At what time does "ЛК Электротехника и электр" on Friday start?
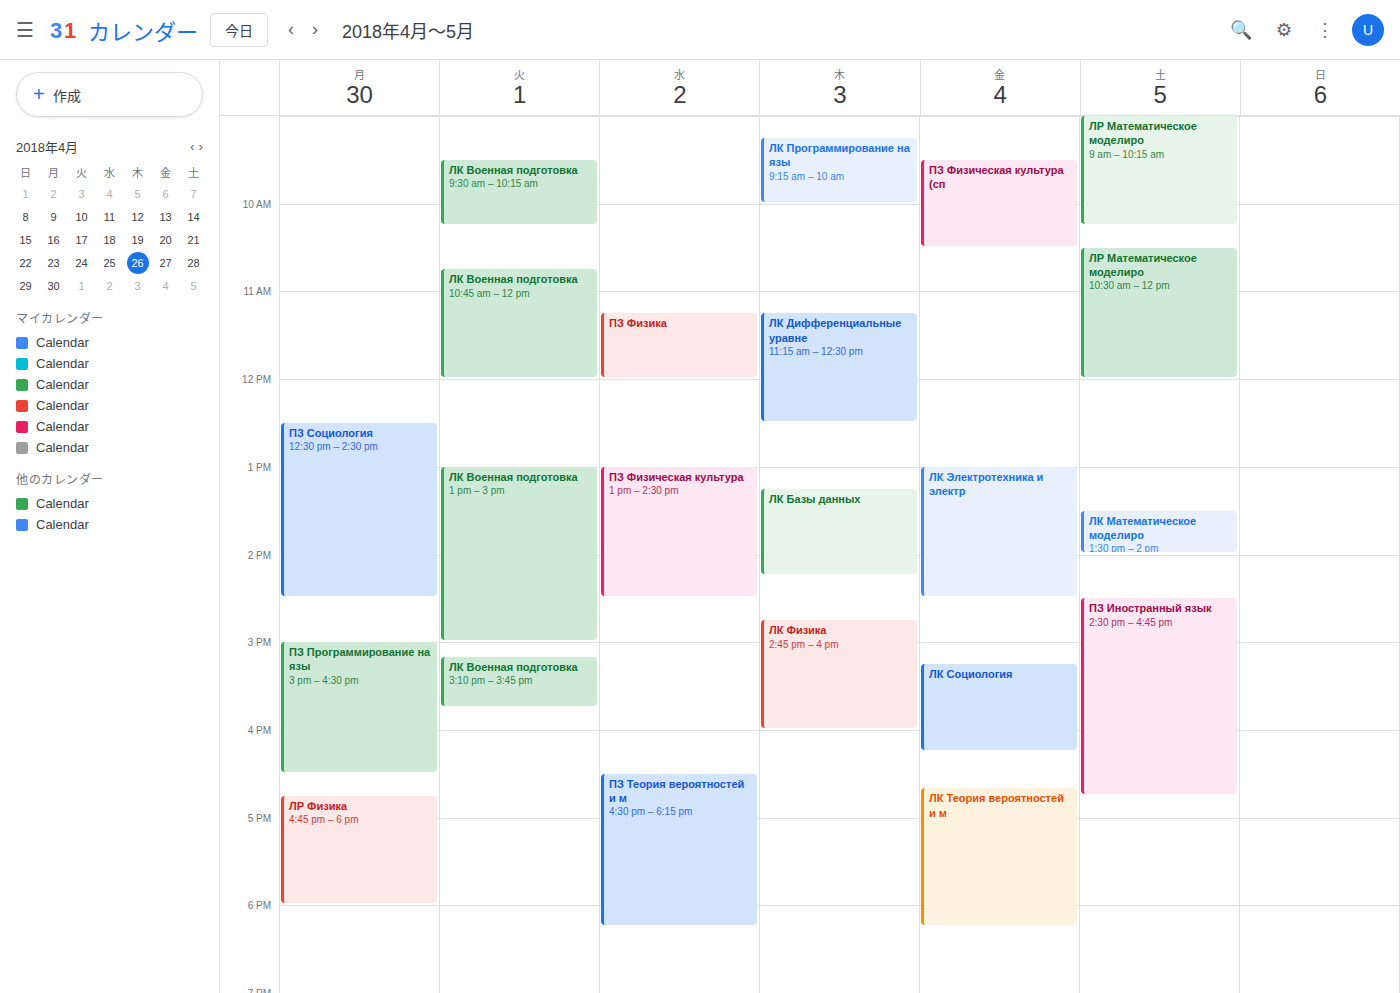
1:00 PM